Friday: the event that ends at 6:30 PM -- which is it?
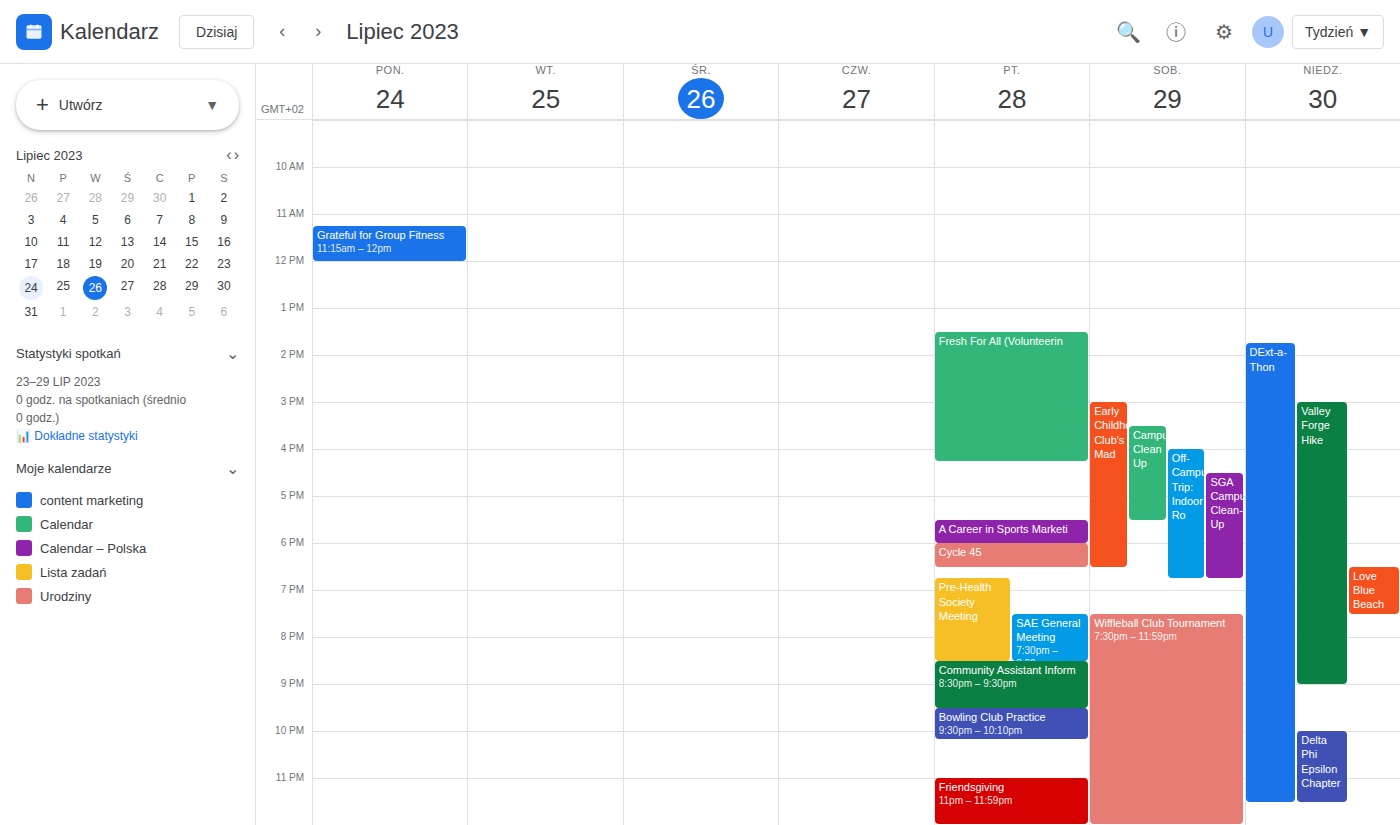
"Cycle 45"